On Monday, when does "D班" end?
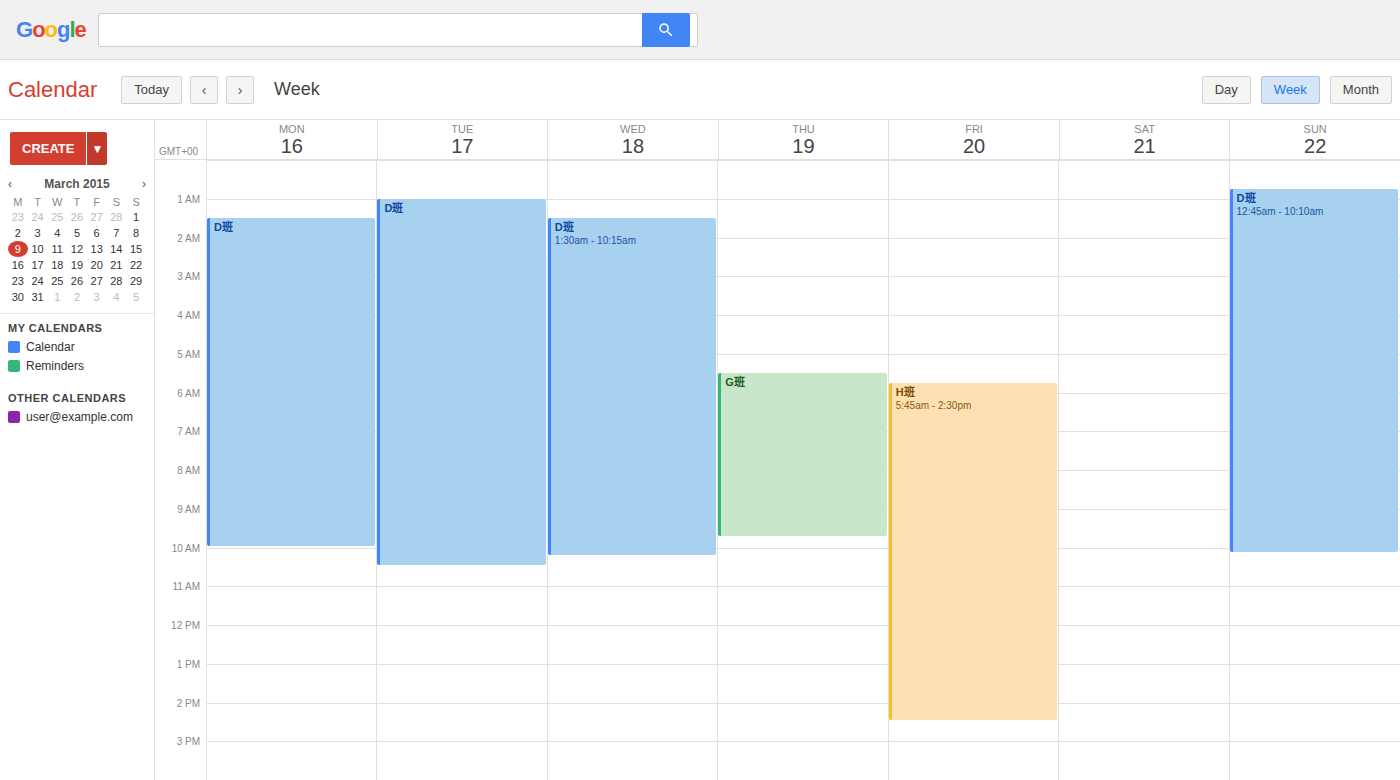
10:00 AM